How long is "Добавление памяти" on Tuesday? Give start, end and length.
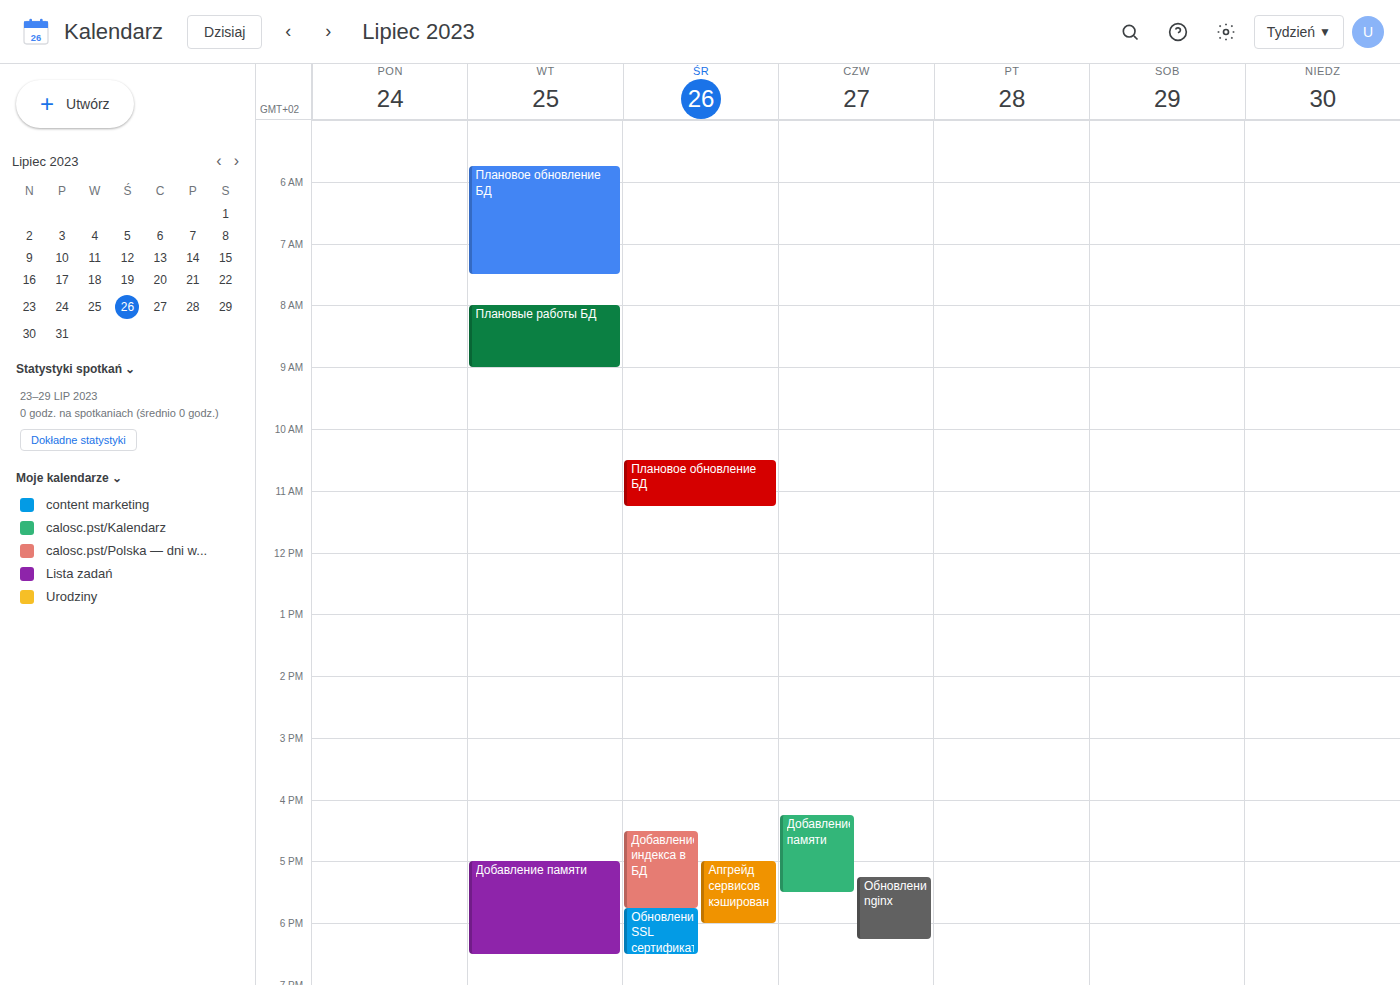
5:00 PM to 6:30 PM, 1 hour 30 minutes